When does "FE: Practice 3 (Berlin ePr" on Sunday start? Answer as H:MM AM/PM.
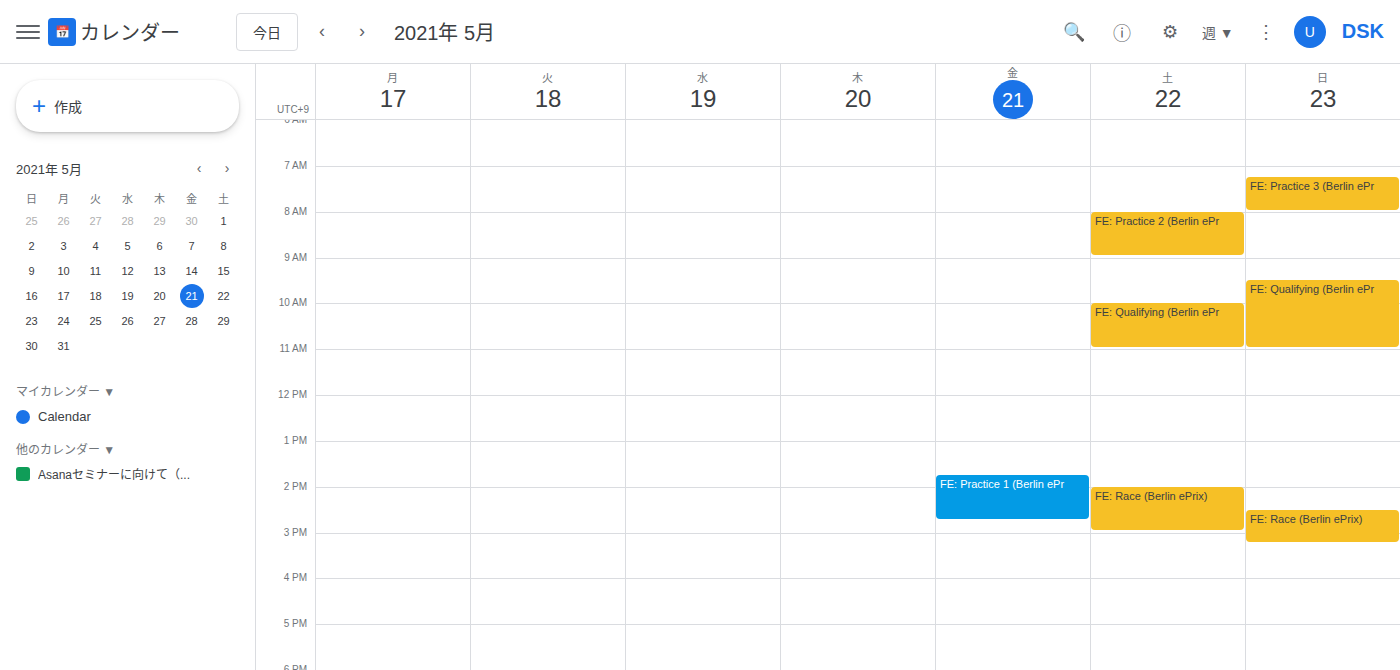
7:15 AM